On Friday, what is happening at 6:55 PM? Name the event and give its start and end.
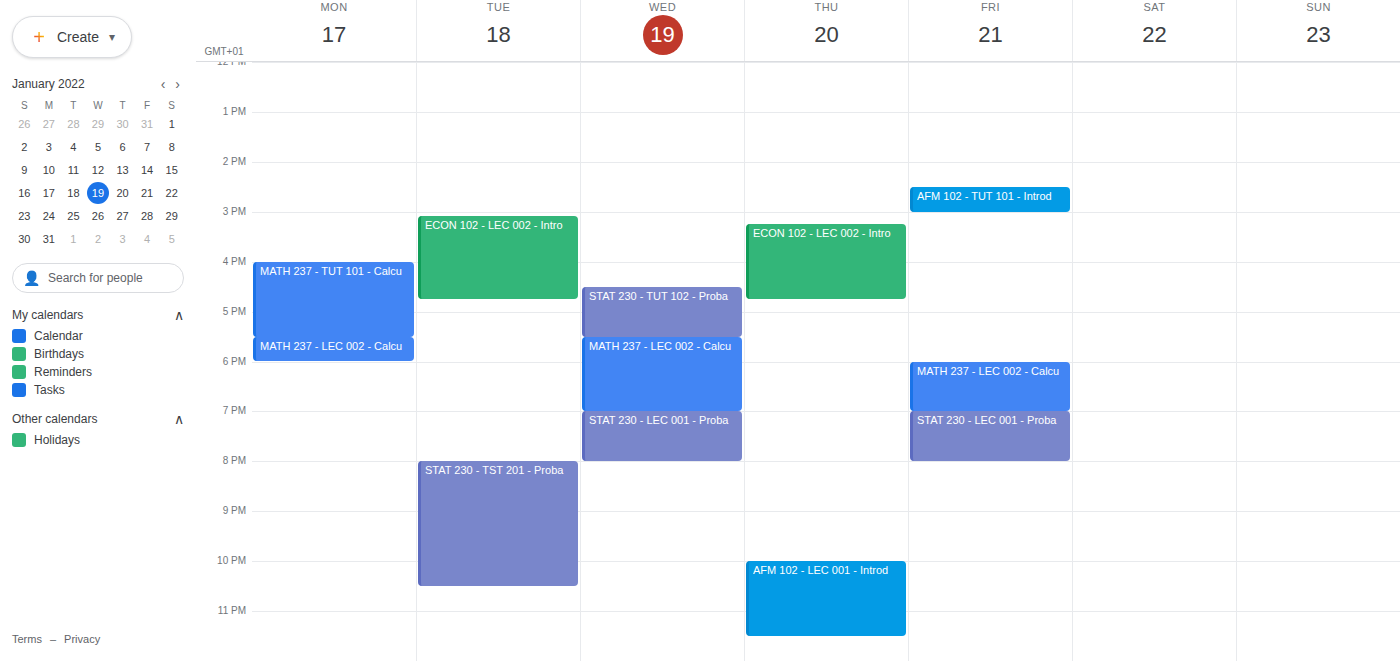
"MATH 237 - LEC 002 - Calcu", 6:00 PM to 7:00 PM